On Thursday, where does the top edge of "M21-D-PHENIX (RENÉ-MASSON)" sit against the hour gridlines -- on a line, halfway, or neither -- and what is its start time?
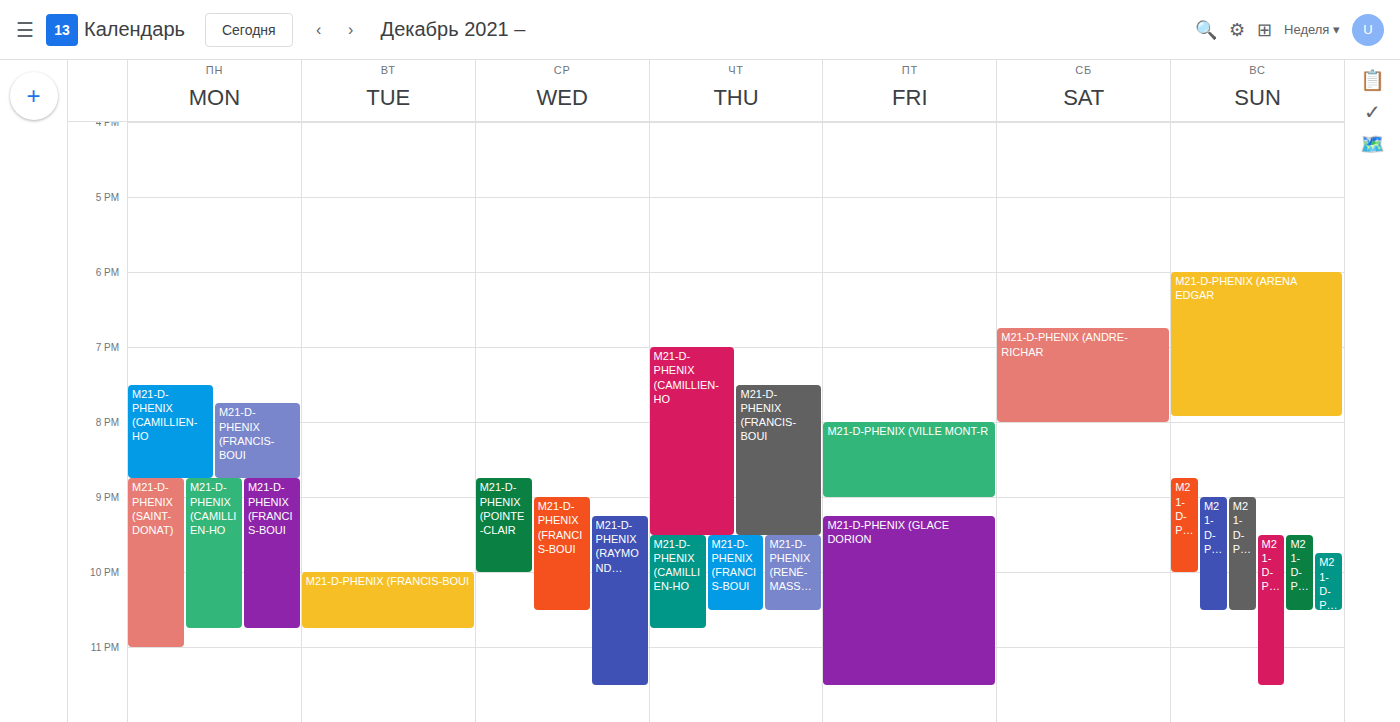
9:30 PM -- halfway between the 9 PM and 10 PM lines.